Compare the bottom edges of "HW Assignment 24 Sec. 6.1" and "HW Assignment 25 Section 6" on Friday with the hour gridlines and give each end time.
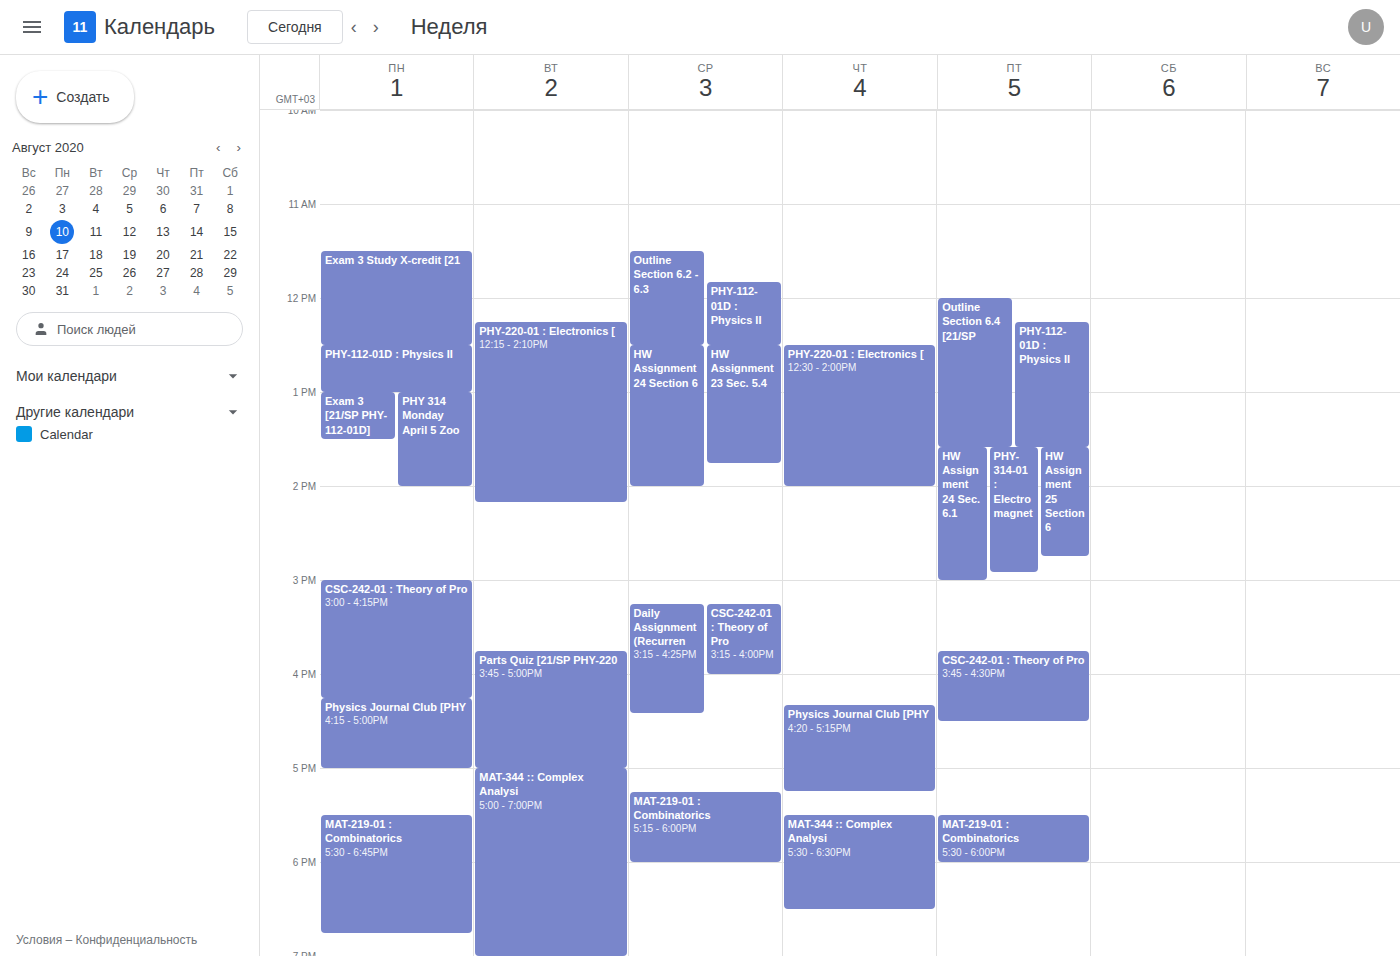
"HW Assignment 24 Sec. 6.1": 3:00 PM, exactly on the 3 PM line. "HW Assignment 25 Section 6": 2:45 PM, neither: three quarters of the way from the 2 PM line to the 3 PM line.